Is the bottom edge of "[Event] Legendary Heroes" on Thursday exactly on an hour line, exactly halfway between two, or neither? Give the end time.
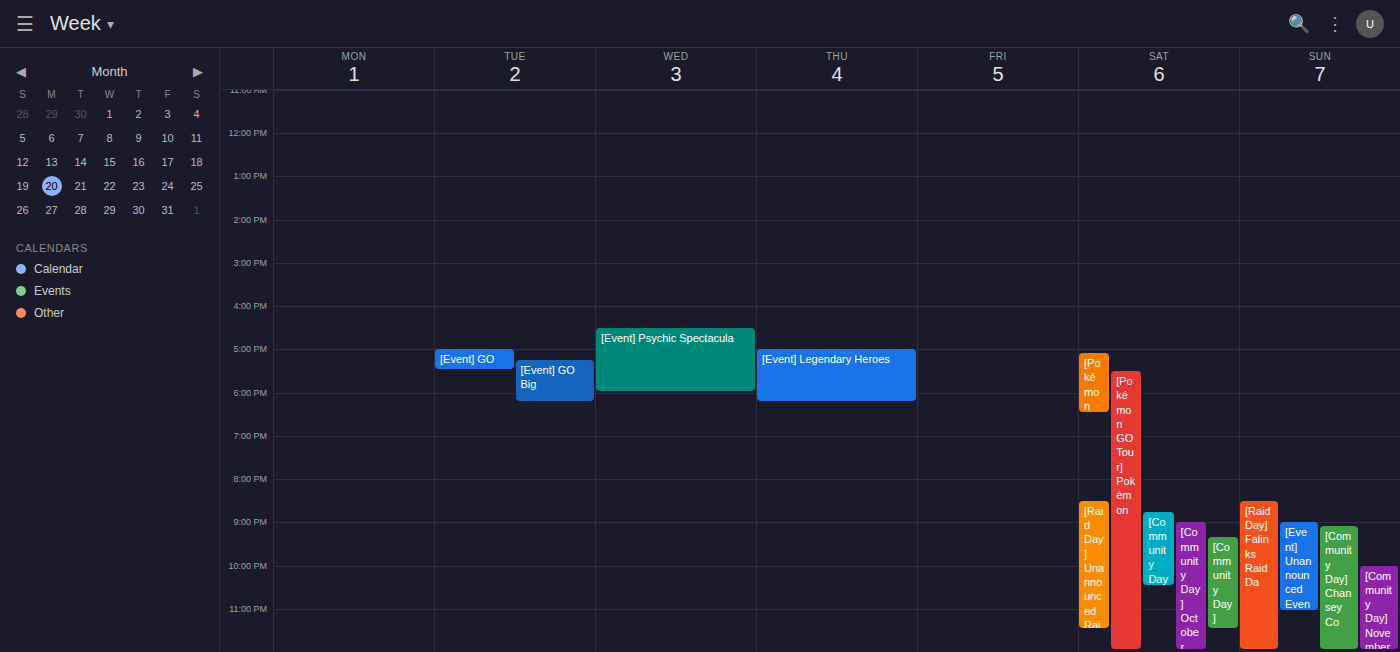
6:15 PM -- neither: a quarter of the way from the 6 PM line to the 7 PM line.